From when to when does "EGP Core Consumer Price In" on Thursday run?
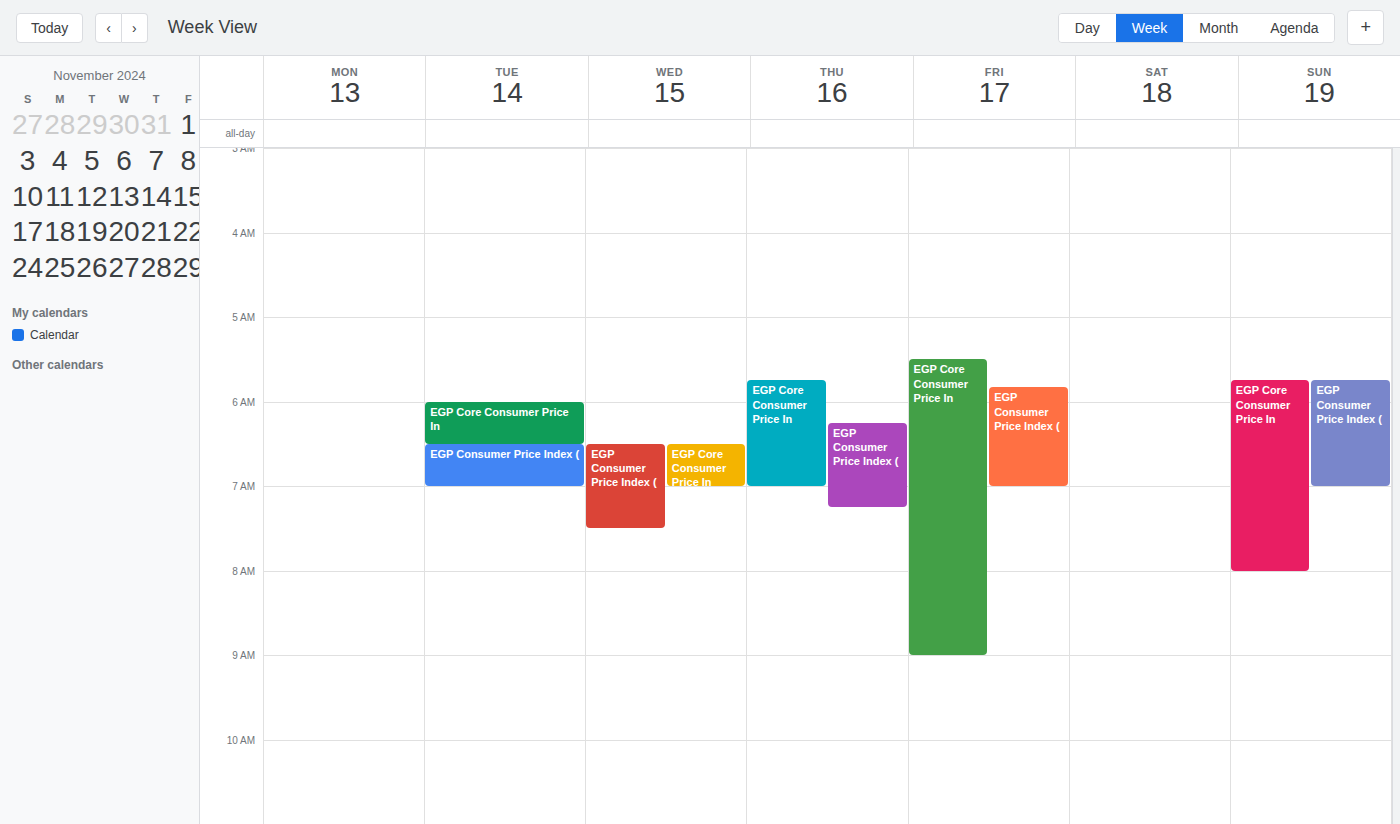
05:45 to 07:00